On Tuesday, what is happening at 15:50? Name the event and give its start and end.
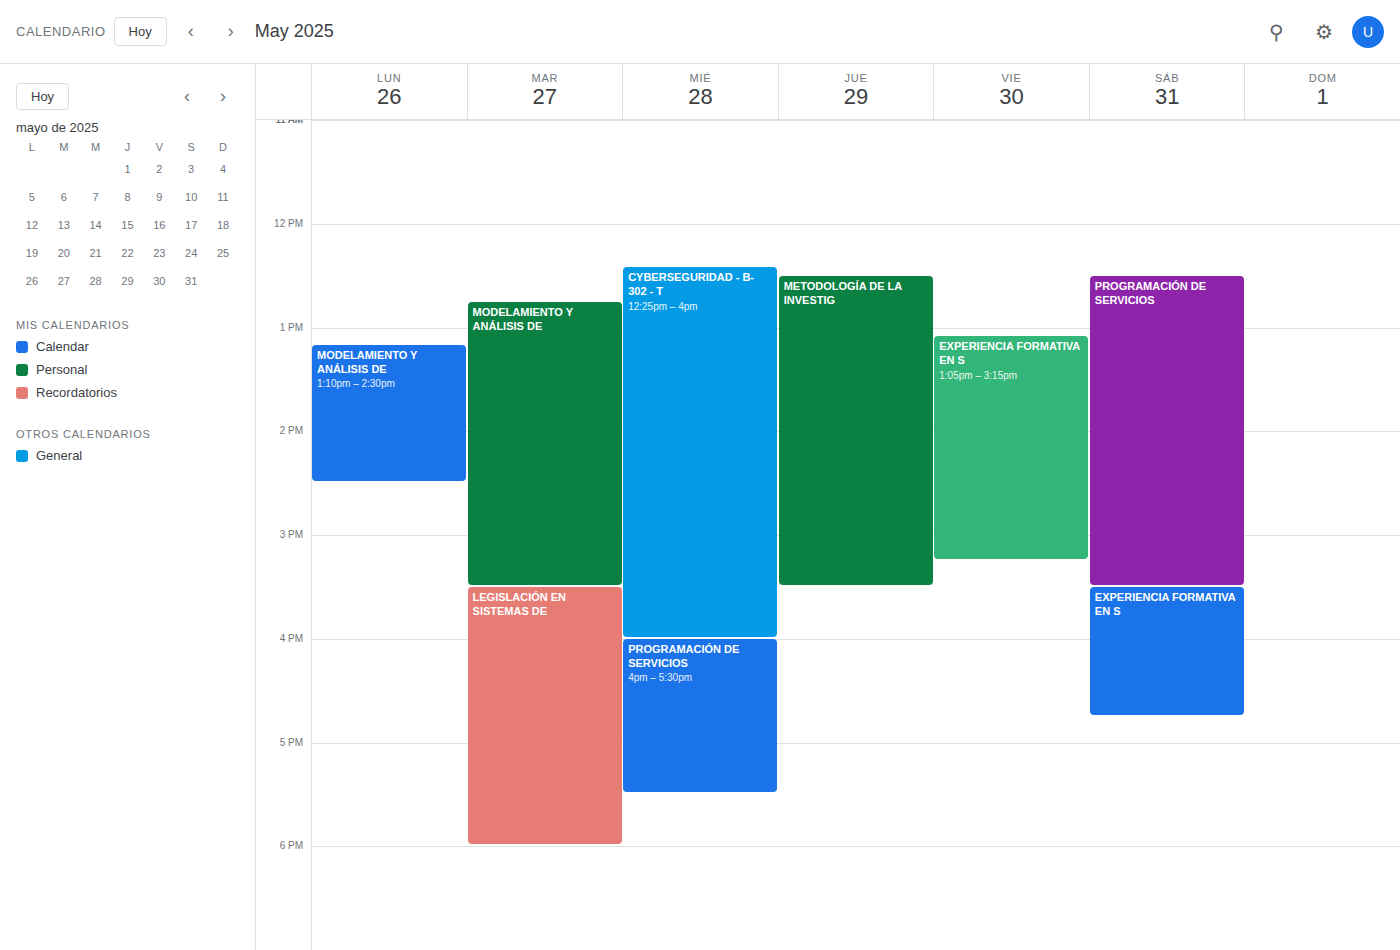
"LEGISLACIÓN EN SISTEMAS DE", 15:30 to 18:00